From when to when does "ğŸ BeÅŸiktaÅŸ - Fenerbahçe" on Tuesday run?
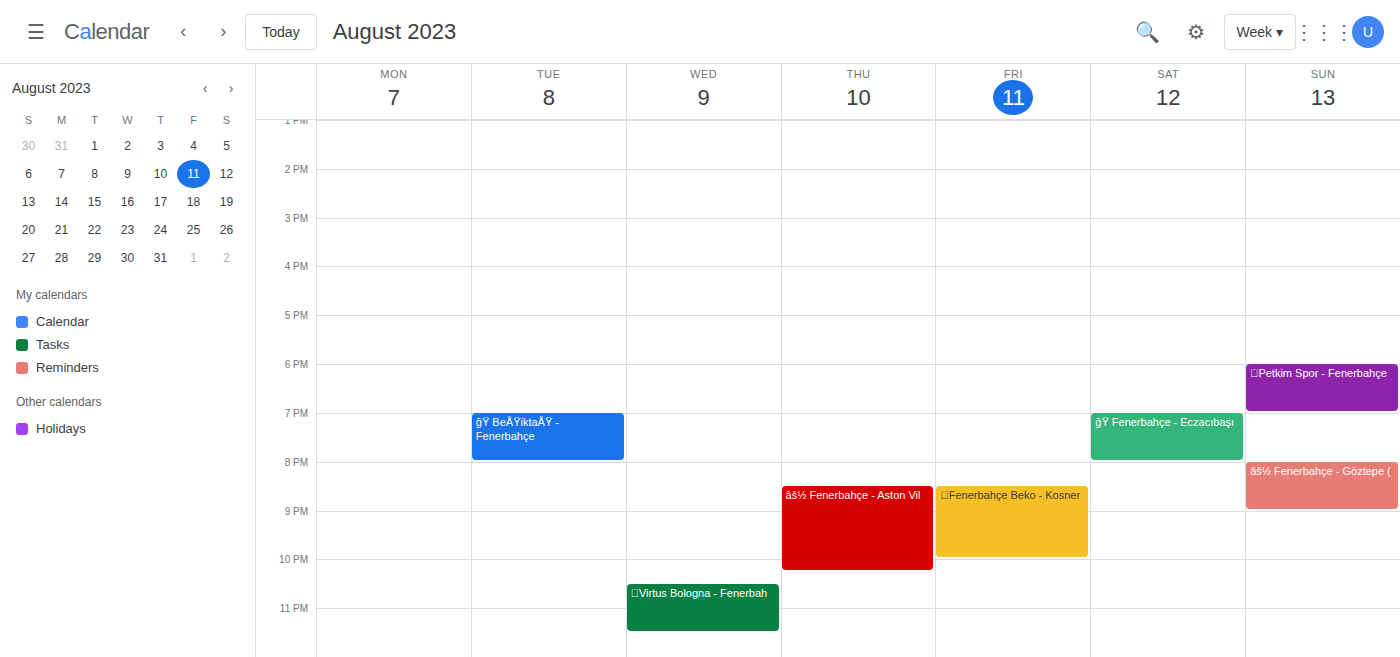
7:00 PM to 8:00 PM